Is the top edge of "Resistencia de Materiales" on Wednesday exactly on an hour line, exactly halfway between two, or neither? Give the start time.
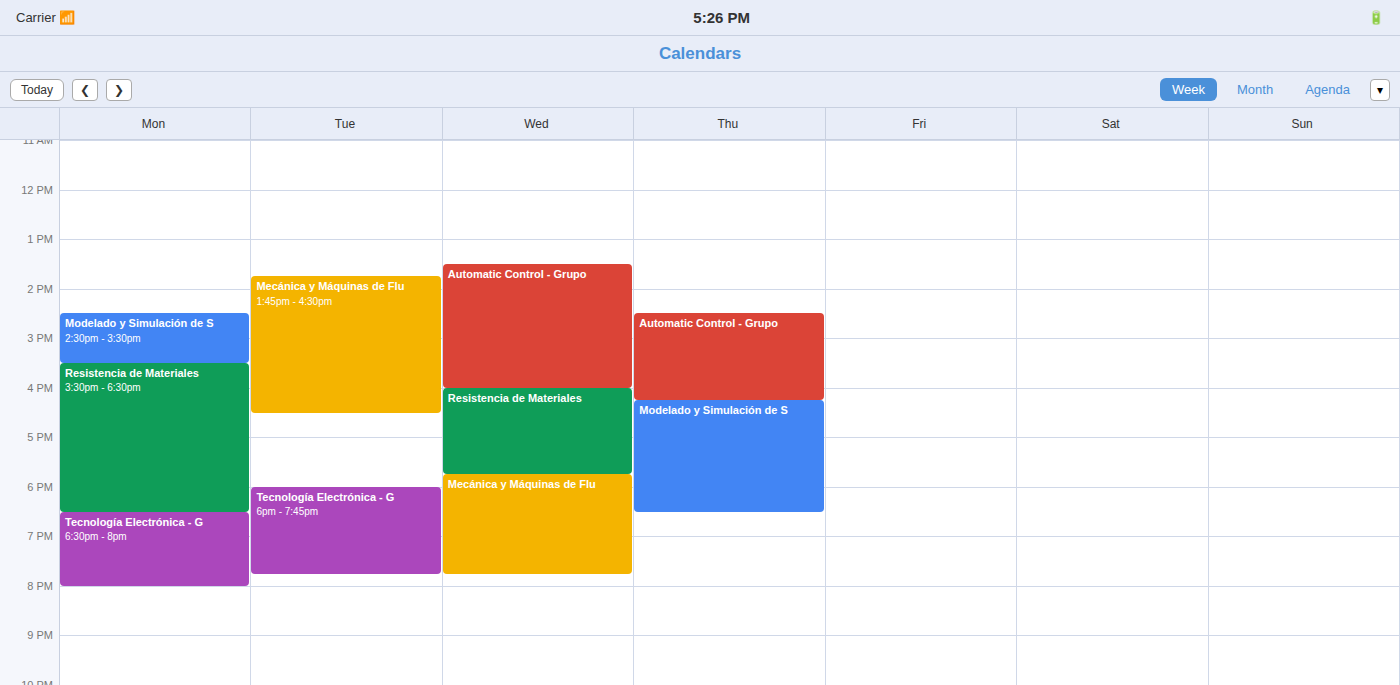
16:00 -- exactly on the 16:00 line.